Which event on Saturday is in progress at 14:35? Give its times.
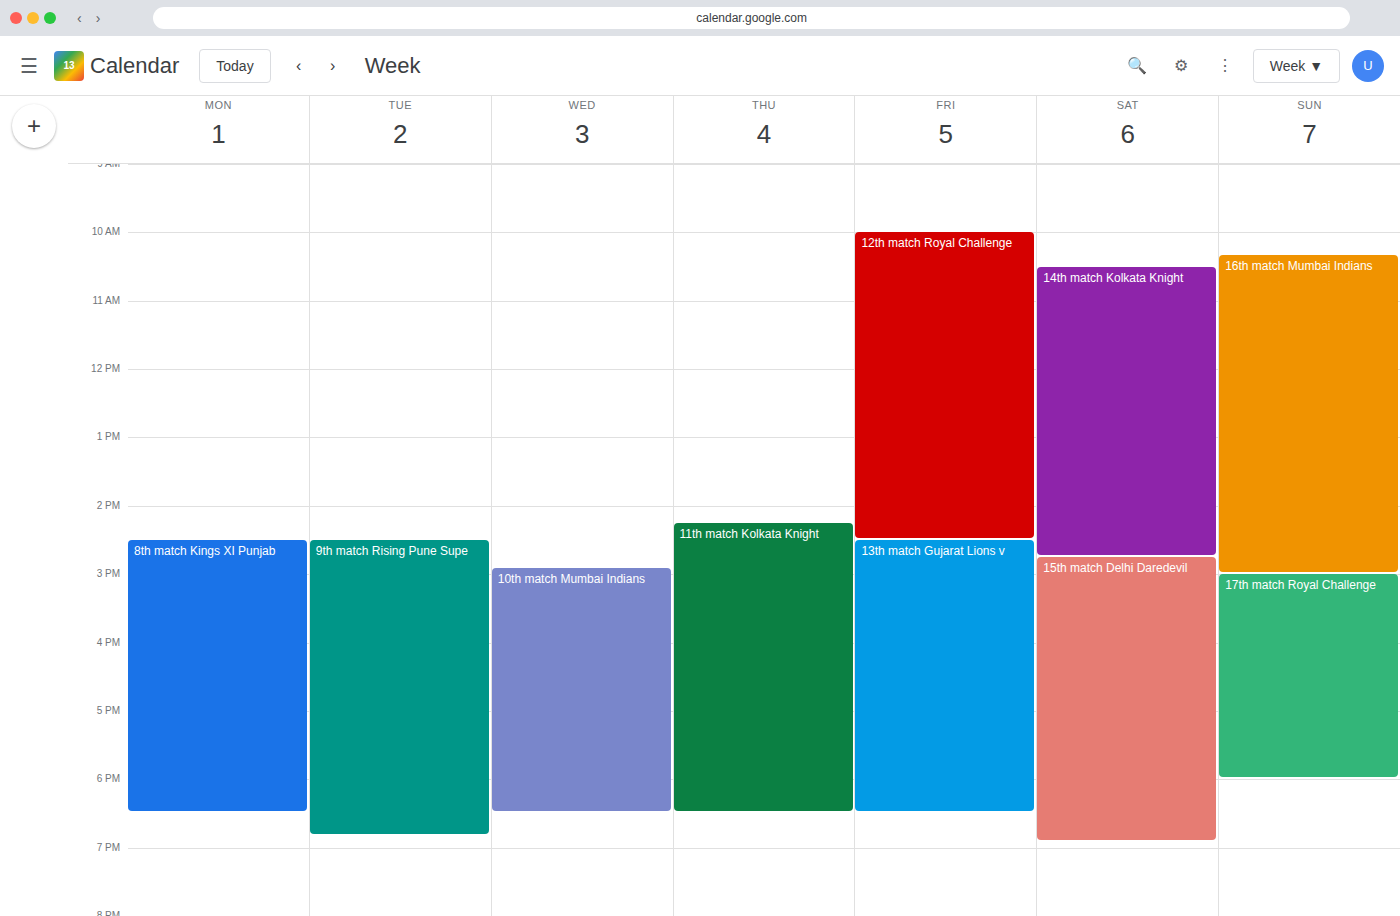
"14th match Kolkata Knight", 10:30 to 14:45